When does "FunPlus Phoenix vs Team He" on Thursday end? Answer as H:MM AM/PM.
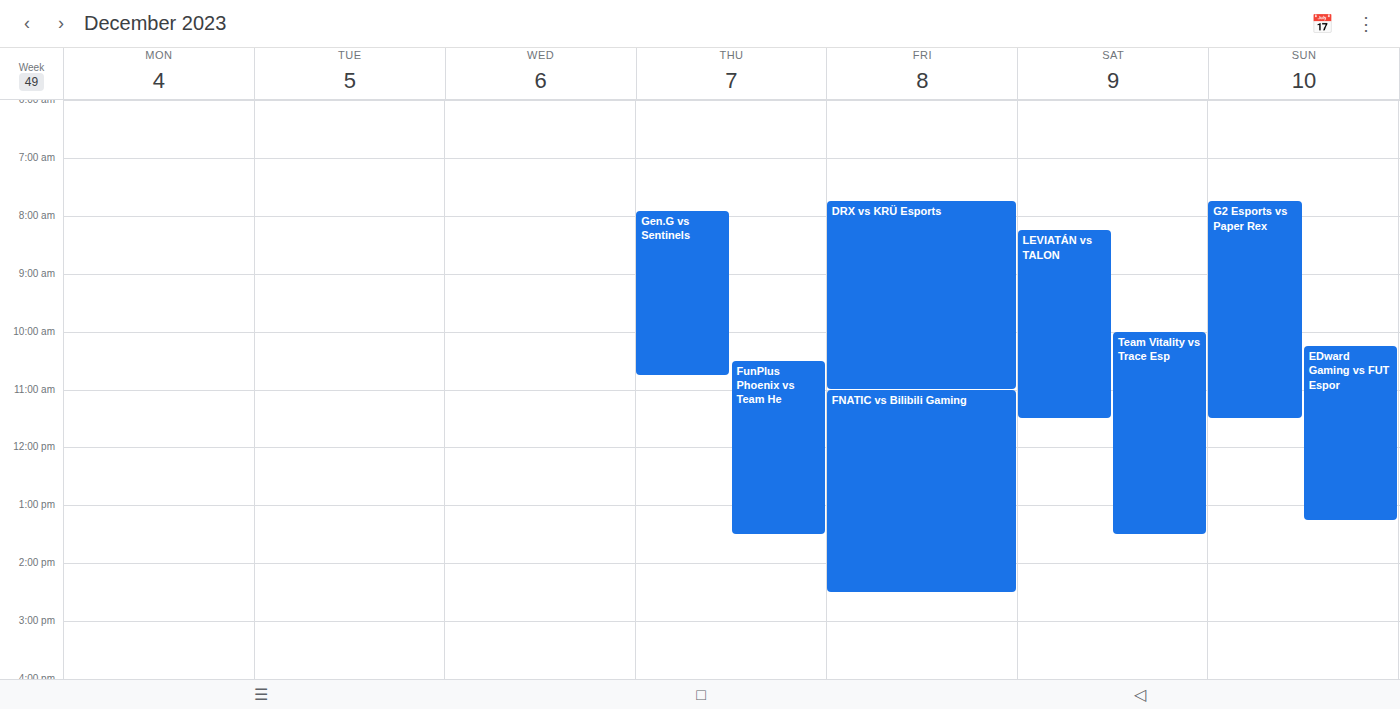
1:30 PM